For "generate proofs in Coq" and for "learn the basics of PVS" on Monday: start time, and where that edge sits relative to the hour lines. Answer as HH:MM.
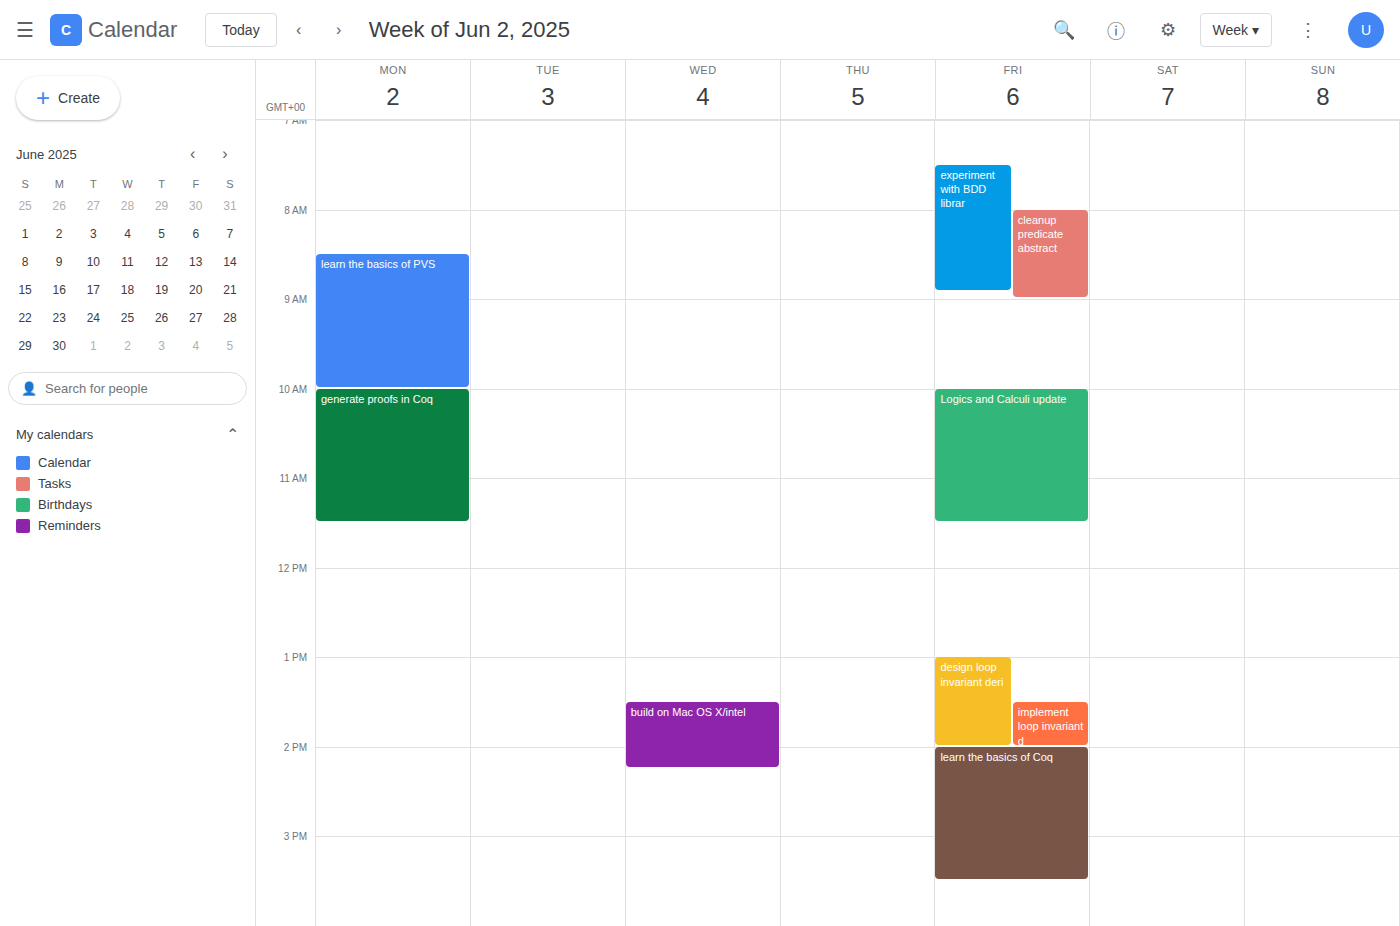
"generate proofs in Coq": 10:00, exactly on the 10:00 line. "learn the basics of PVS": 08:30, halfway between the 08:00 and 09:00 lines.